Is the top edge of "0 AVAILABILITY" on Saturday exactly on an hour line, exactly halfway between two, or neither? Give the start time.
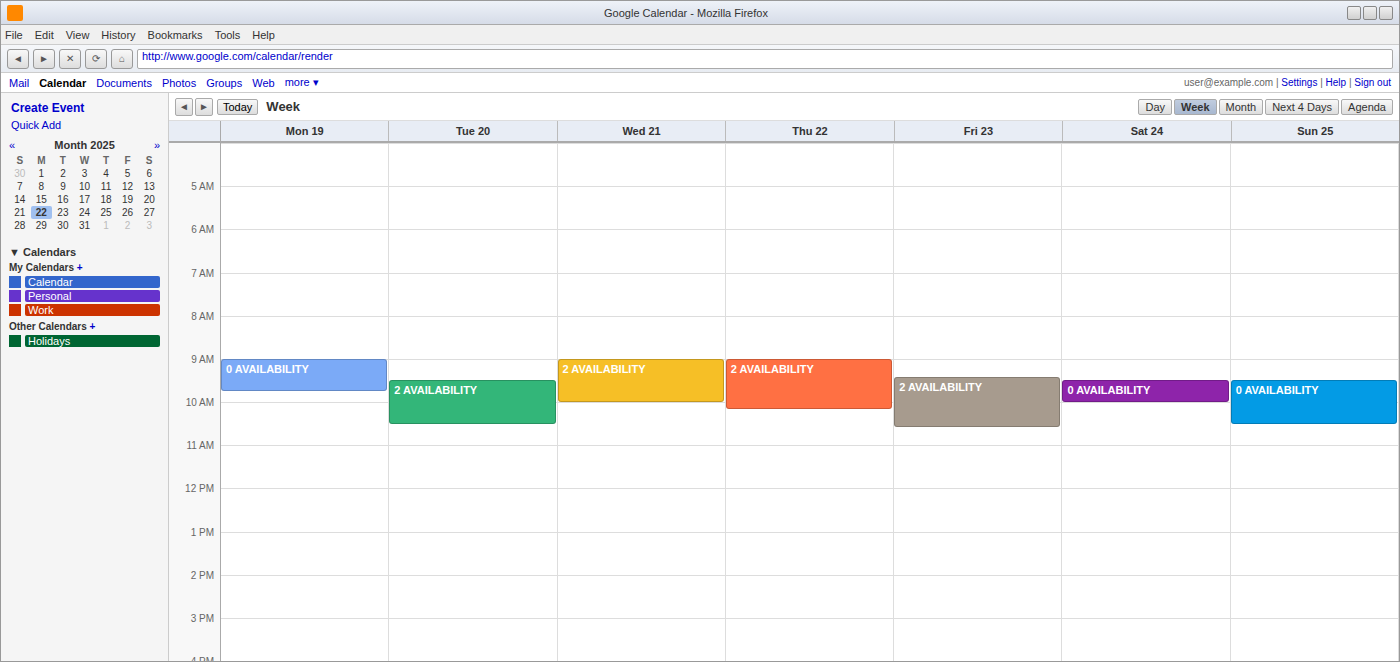
9:30 AM -- halfway between the 9 AM and 10 AM lines.